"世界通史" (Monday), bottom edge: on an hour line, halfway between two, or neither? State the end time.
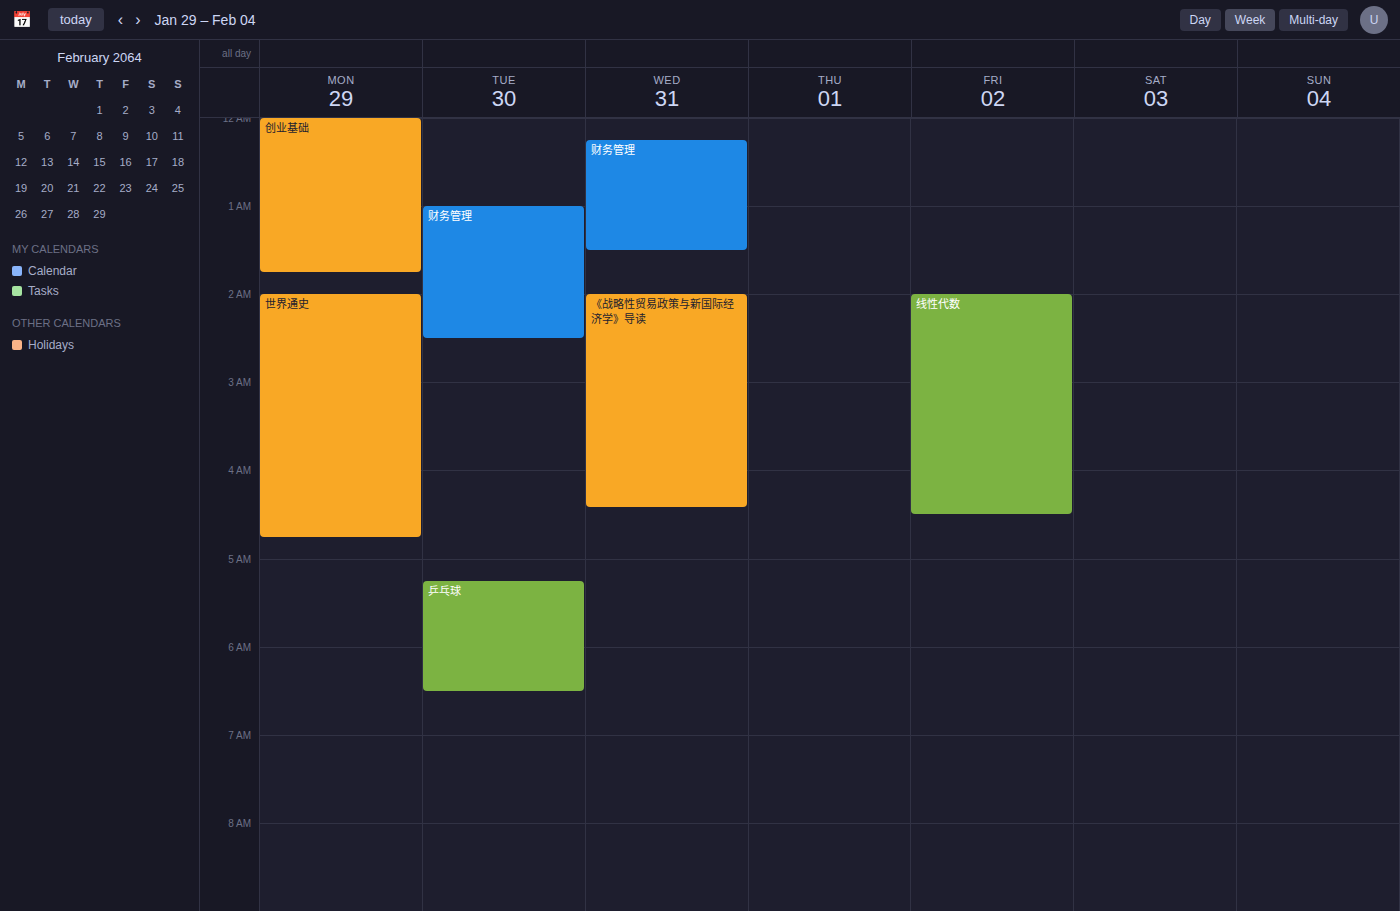
4:45 AM -- neither: three quarters of the way from the 4 AM line to the 5 AM line.